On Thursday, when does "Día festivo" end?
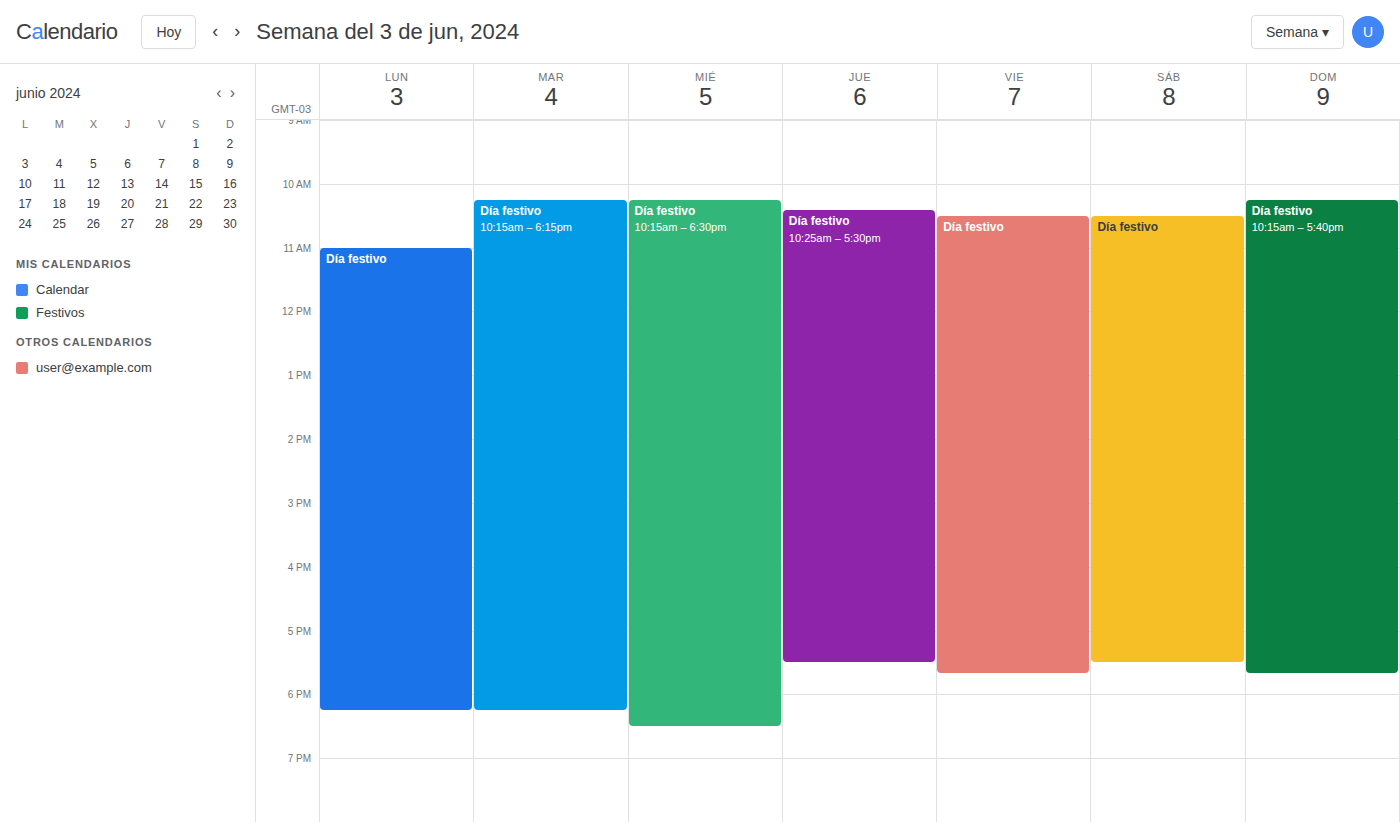
5:30 PM